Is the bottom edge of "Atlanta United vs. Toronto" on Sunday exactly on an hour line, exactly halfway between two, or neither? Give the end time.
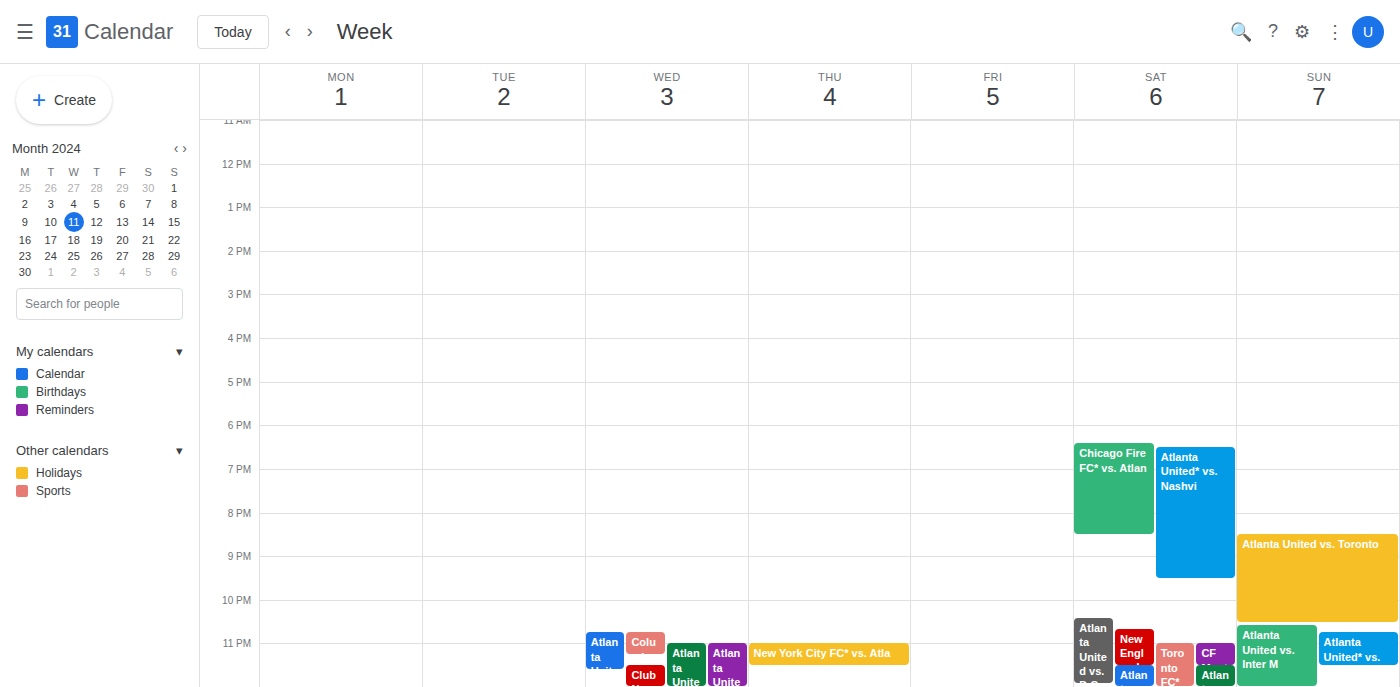
22:30 -- halfway between the 22:00 and 23:00 lines.